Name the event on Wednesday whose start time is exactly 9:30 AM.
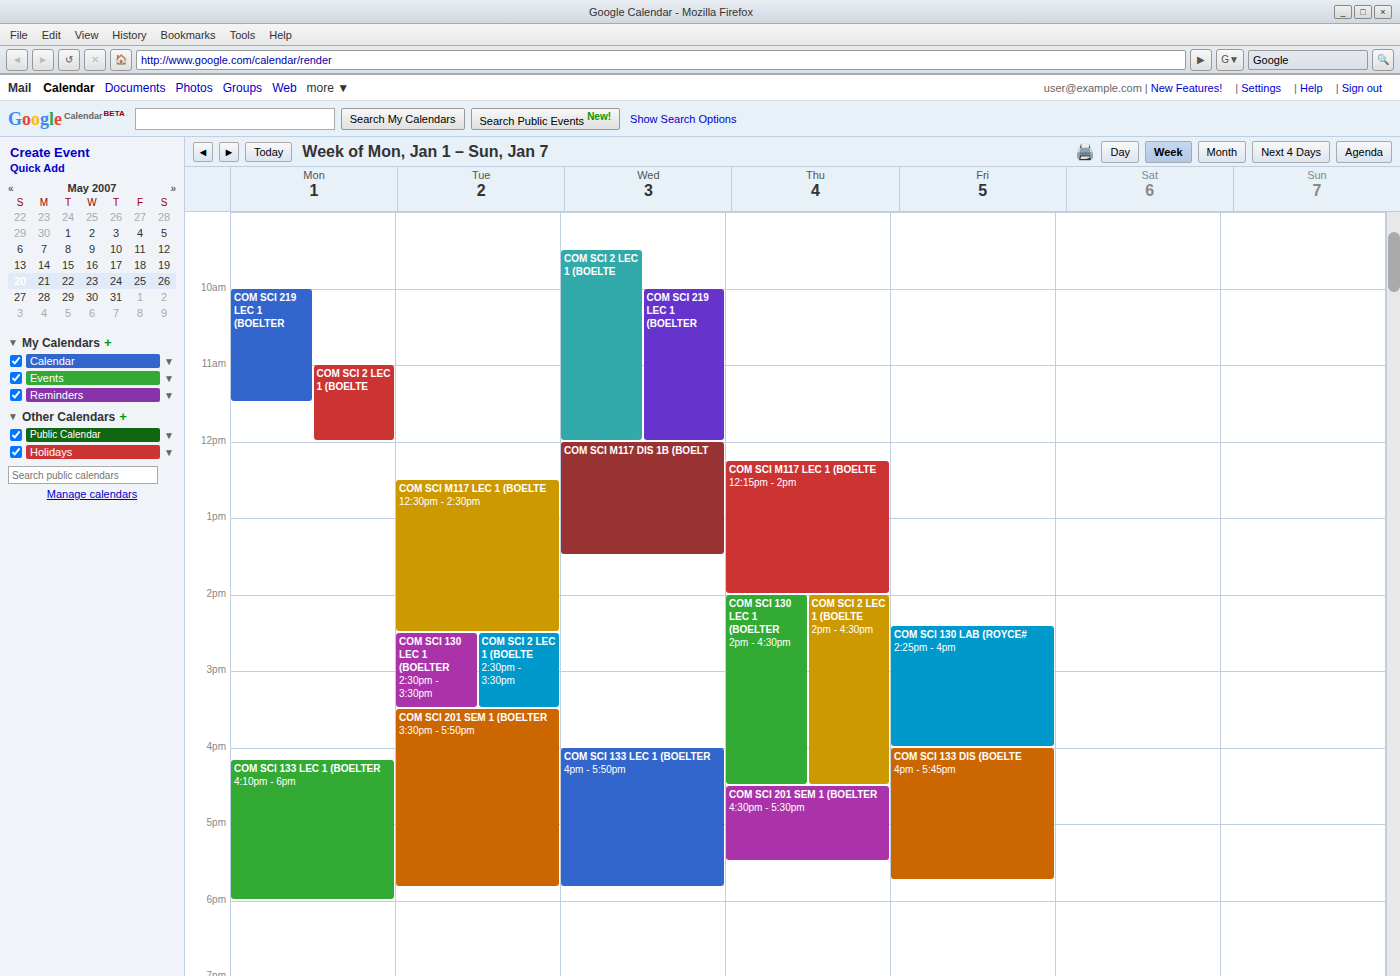
"COM SCI 2 LEC 1 (BOELTE"